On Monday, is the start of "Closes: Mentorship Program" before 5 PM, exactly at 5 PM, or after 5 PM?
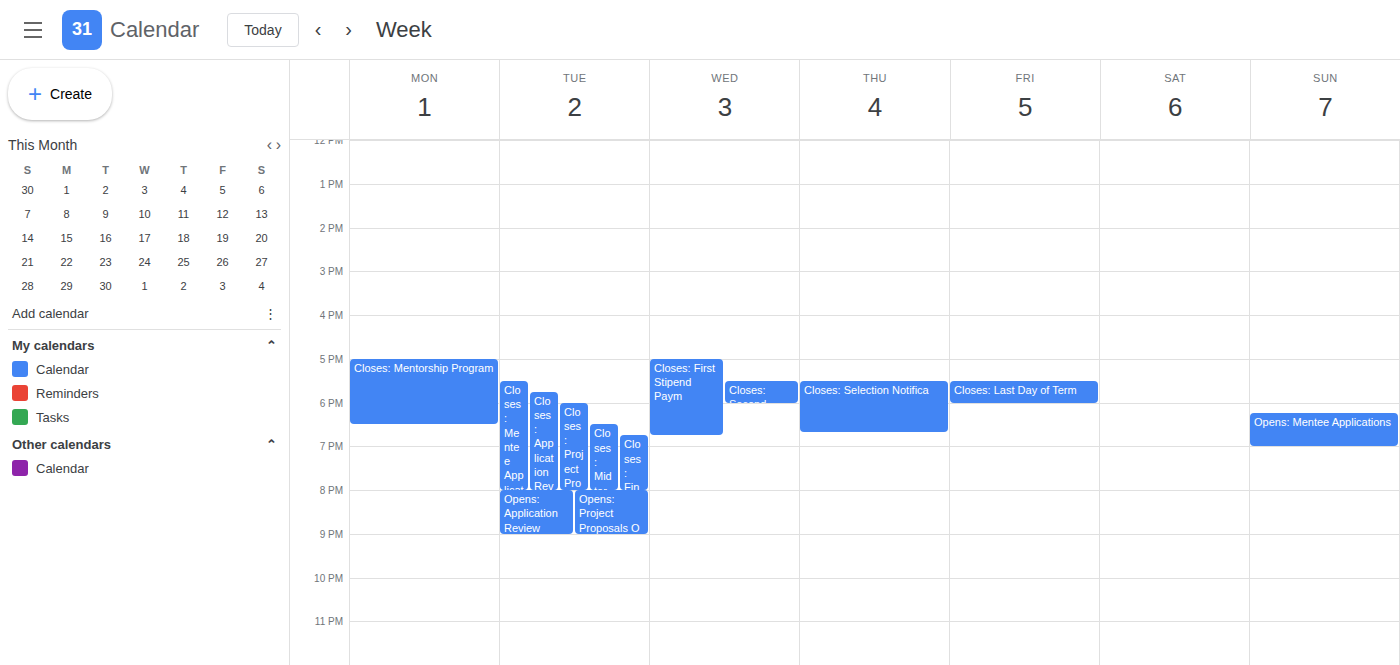
5:00 PM -- exactly at 5 PM, on the 5 PM line.